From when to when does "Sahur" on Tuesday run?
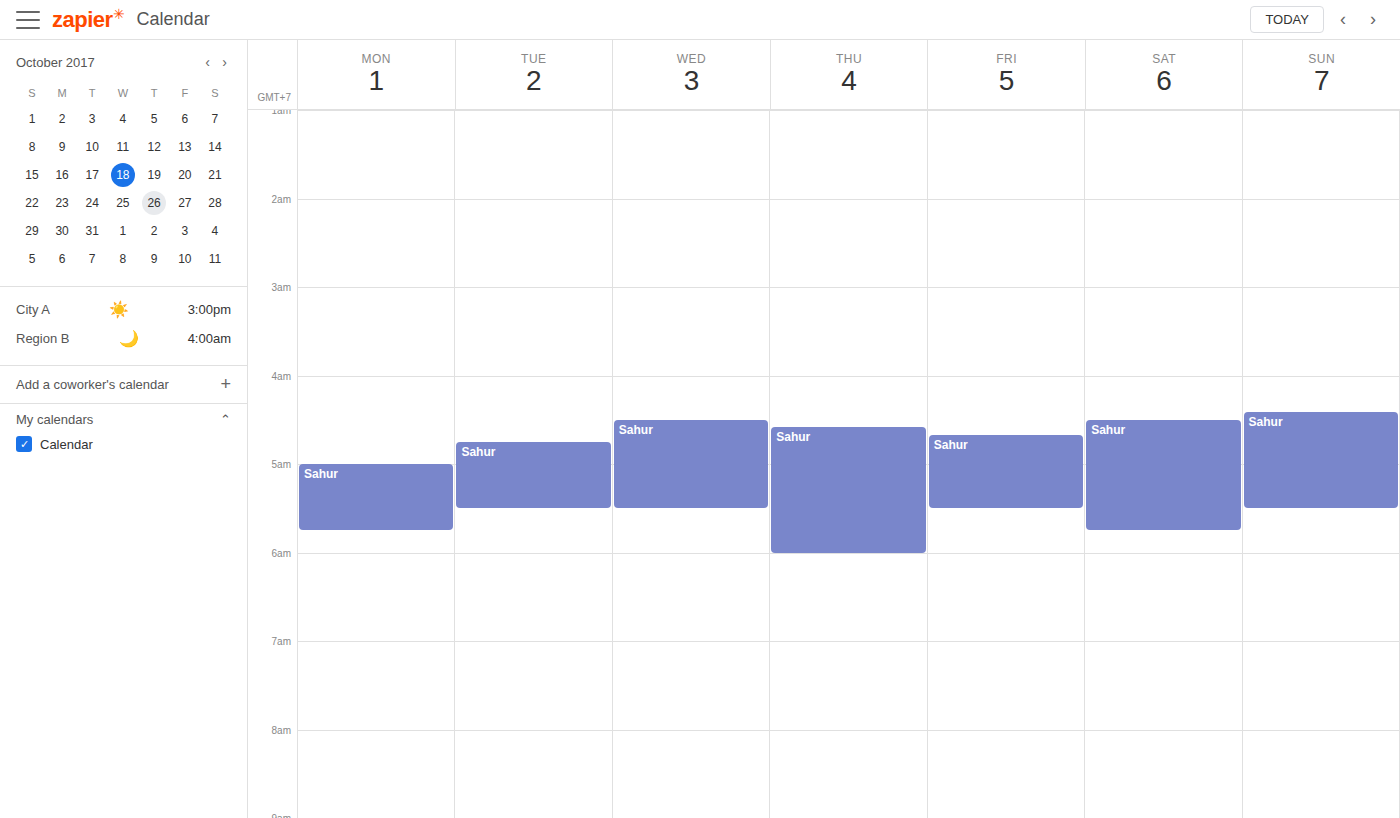
4:45 AM to 5:30 AM